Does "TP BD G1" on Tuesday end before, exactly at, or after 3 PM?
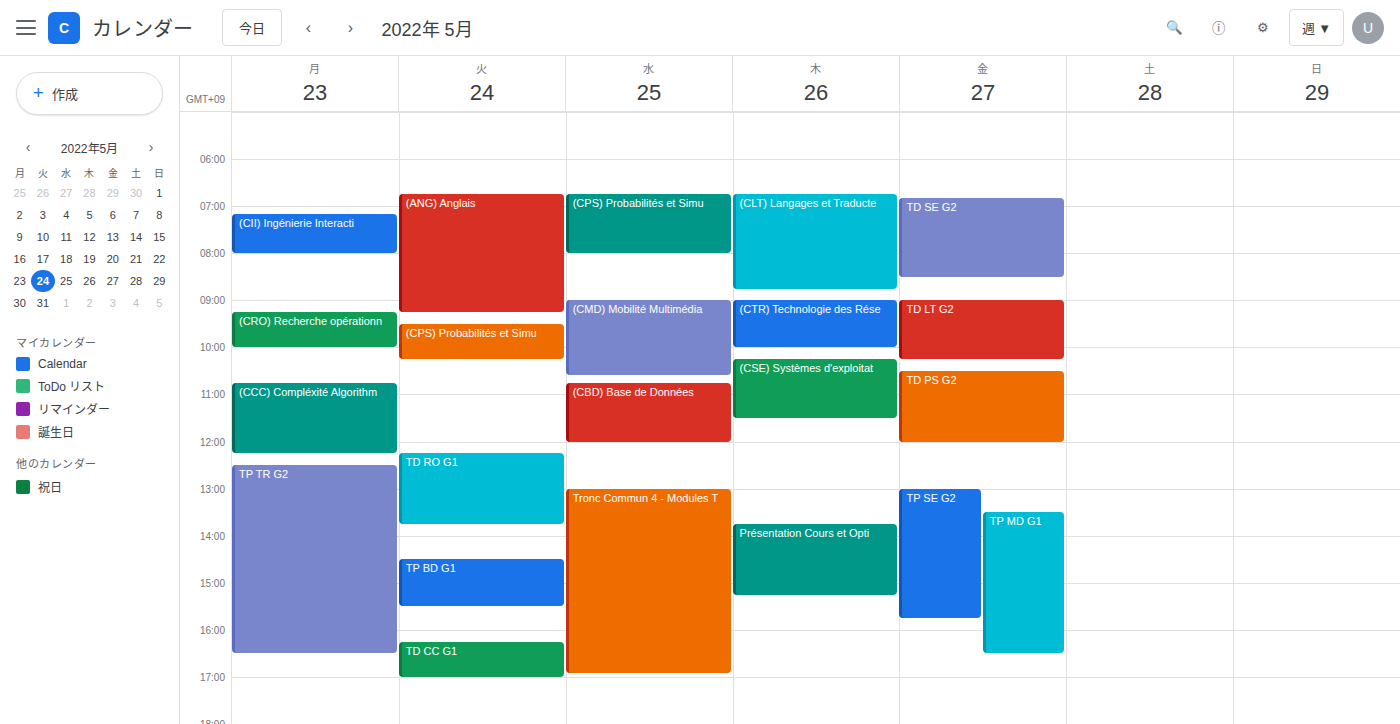
3:30 PM -- after 3 PM, 30 minutes below the 3 PM line.